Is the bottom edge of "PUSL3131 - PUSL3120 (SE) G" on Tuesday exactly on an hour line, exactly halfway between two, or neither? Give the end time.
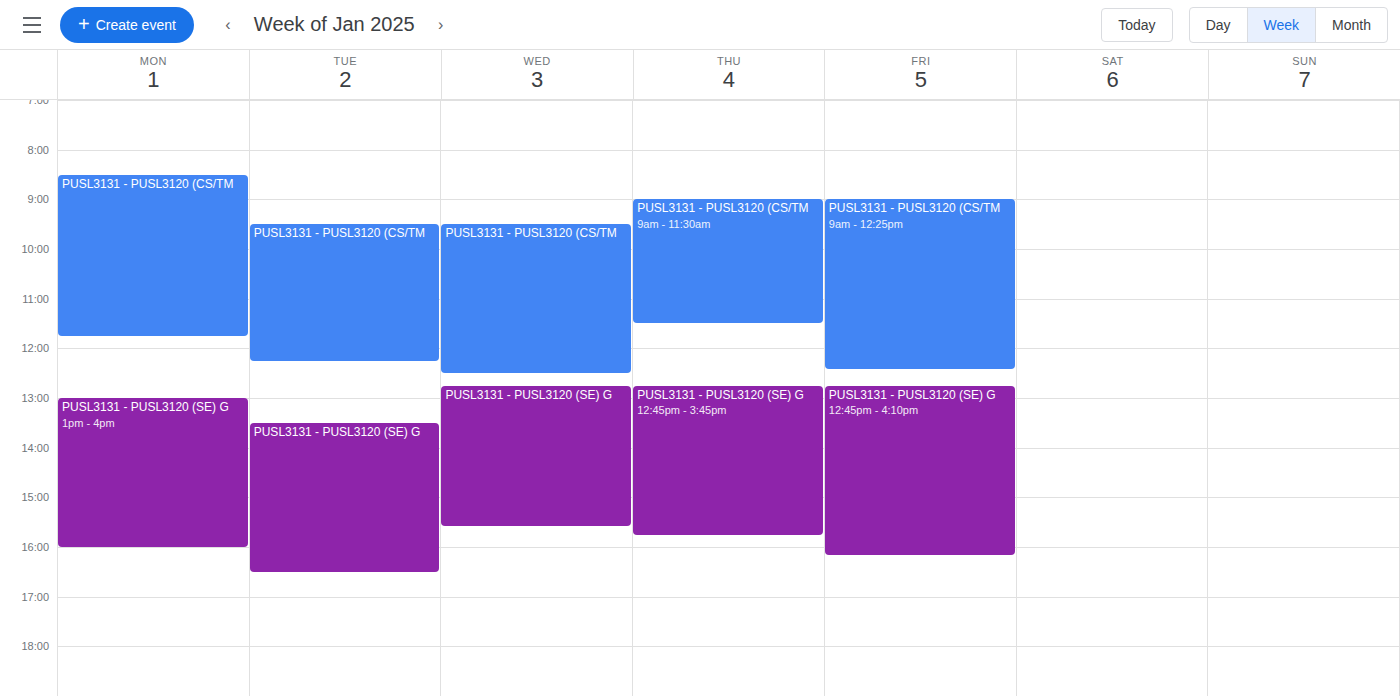
4:30 PM -- halfway between the 4 PM and 5 PM lines.